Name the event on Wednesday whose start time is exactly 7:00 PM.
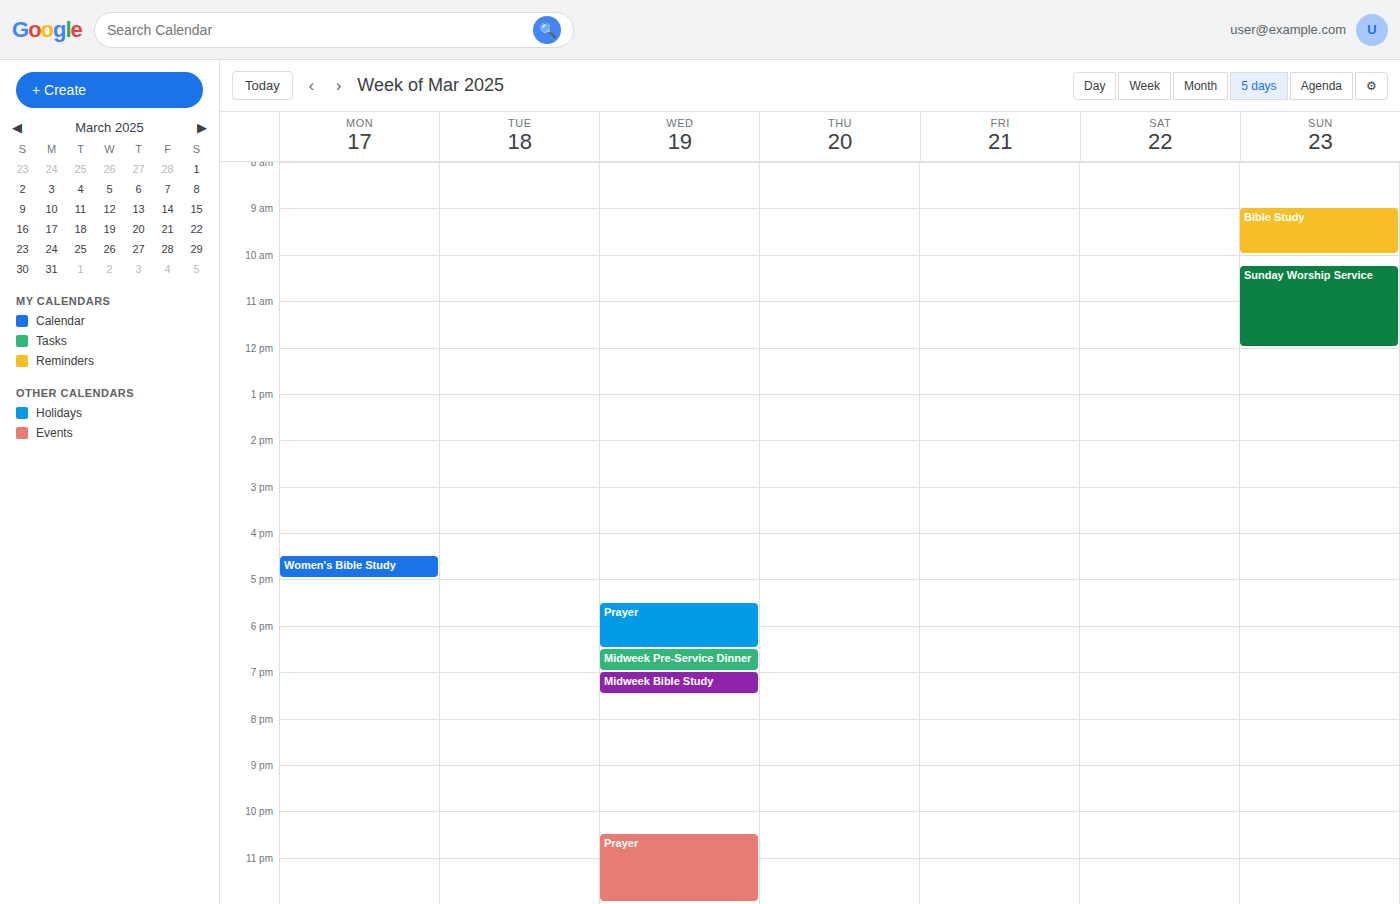
"Midweek Bible Study"